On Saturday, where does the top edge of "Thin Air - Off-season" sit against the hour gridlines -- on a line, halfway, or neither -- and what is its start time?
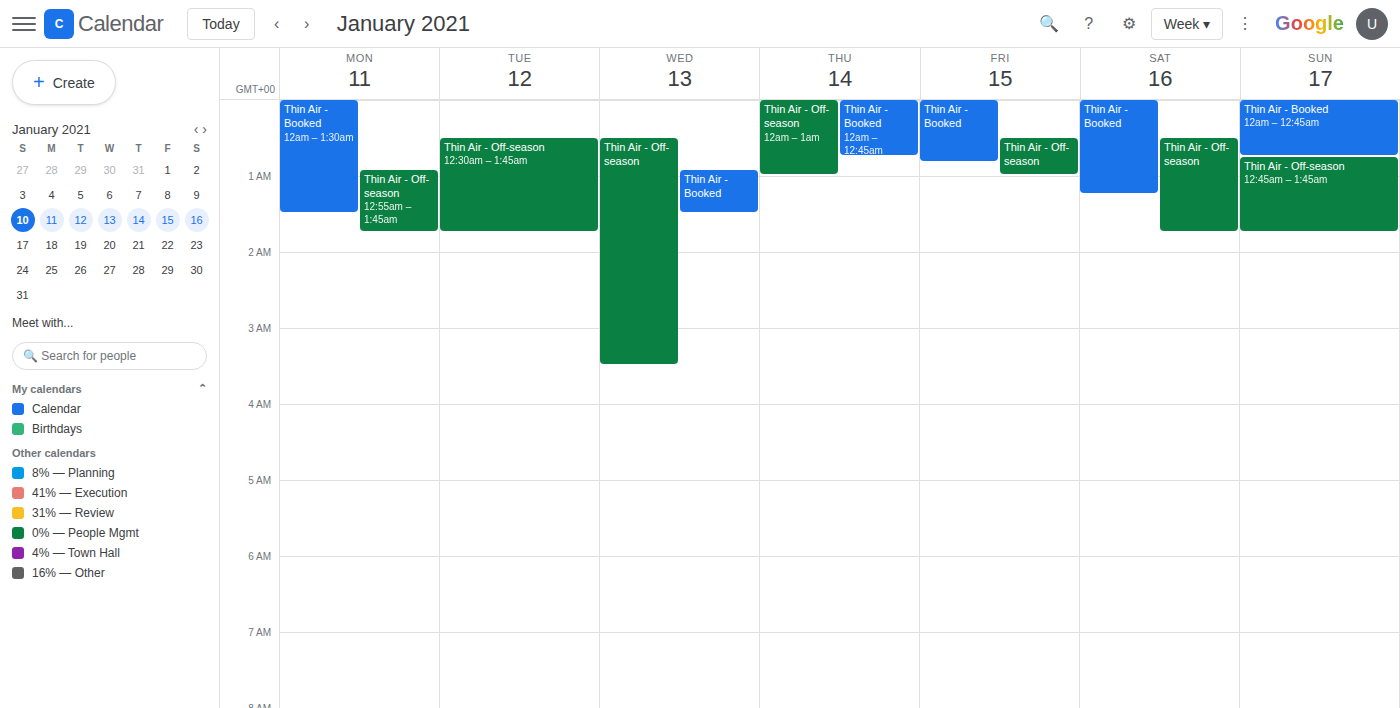
12:30 AM -- halfway between the 12 AM and 1 AM lines.